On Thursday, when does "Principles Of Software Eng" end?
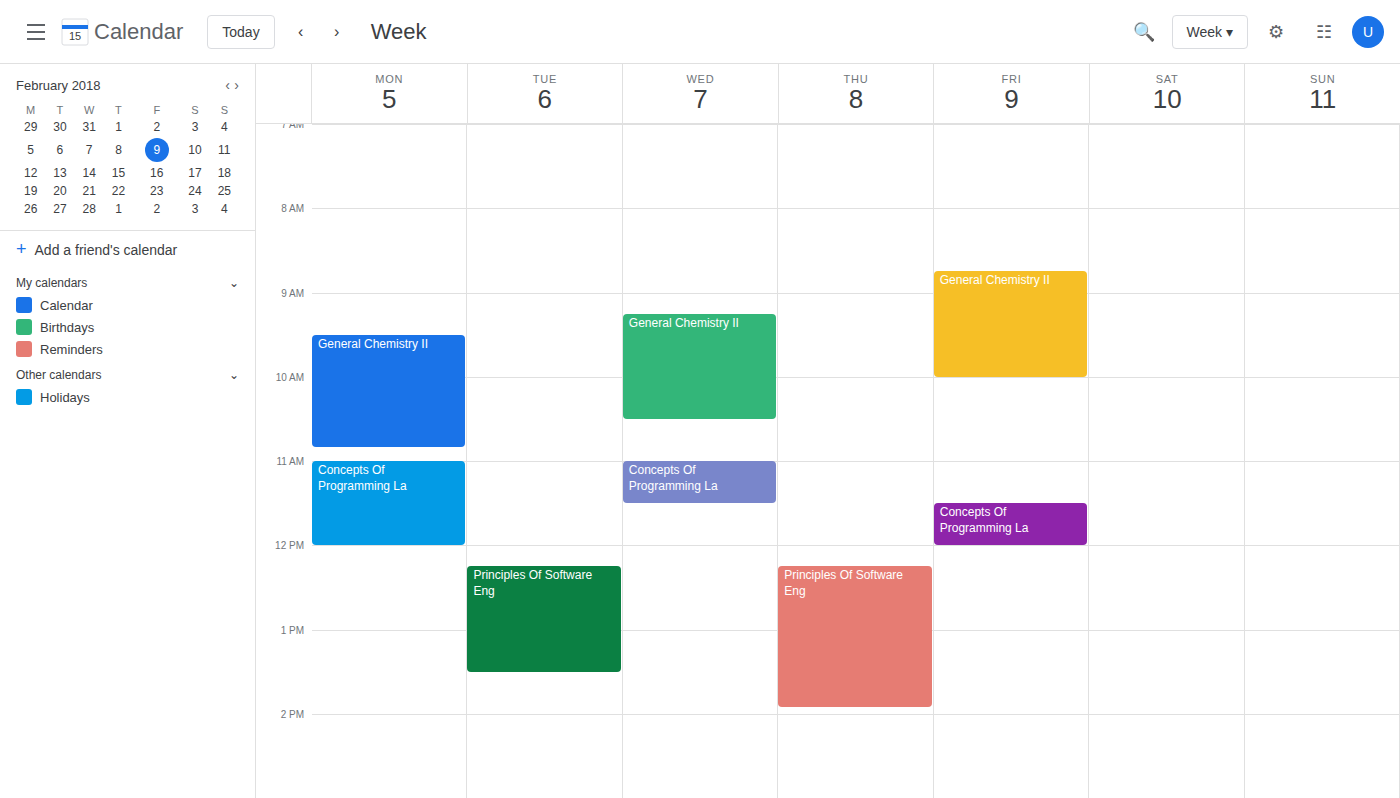
1:55 PM